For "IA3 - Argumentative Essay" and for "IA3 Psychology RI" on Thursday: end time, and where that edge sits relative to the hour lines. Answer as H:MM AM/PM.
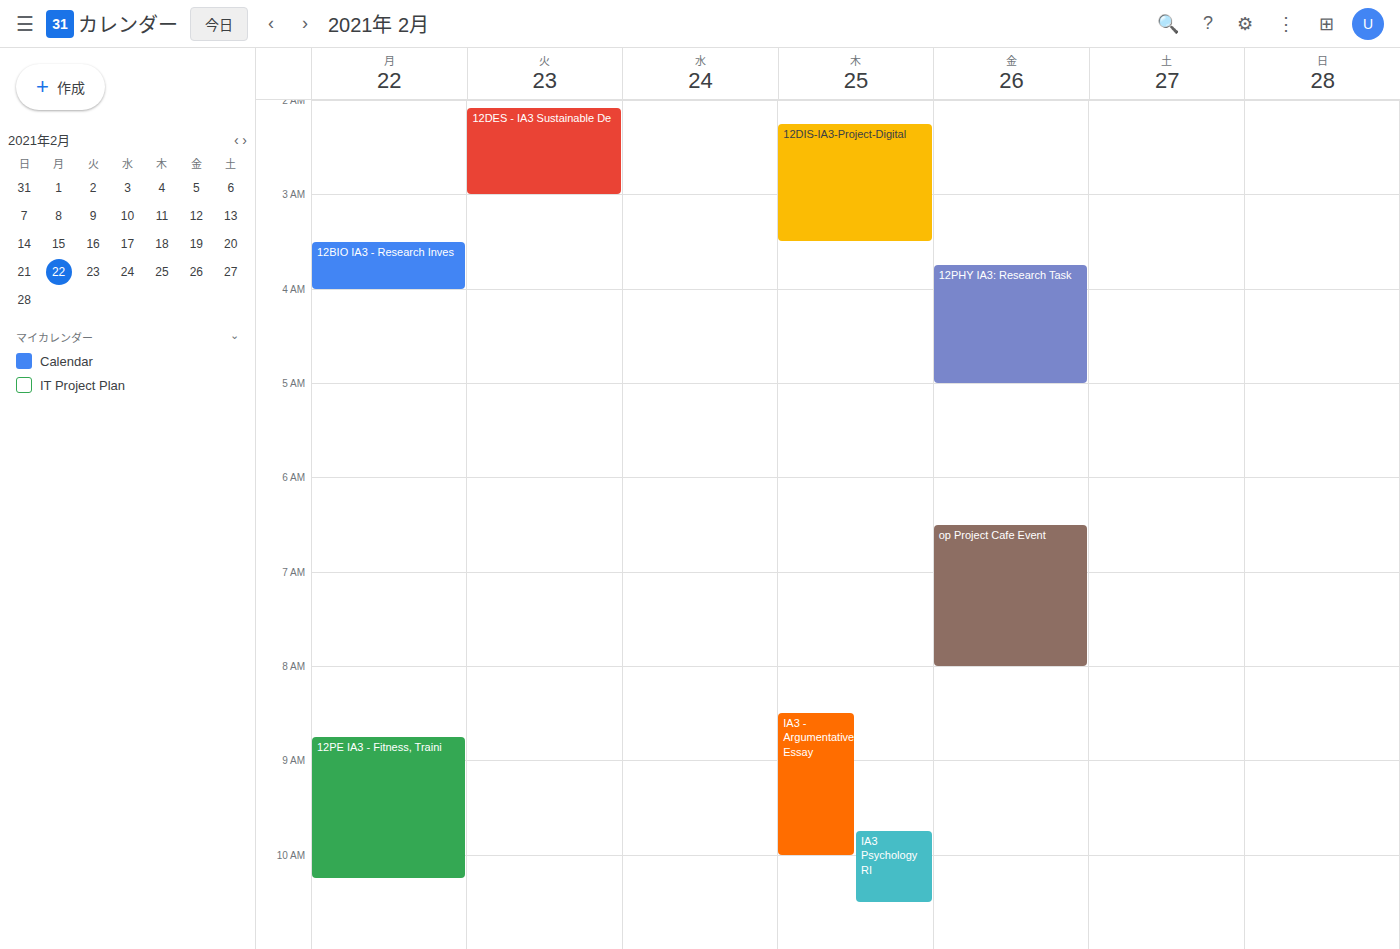
"IA3 - Argumentative Essay": 10:00 AM, exactly on the 10 AM line. "IA3 Psychology RI": 10:30 AM, halfway between the 10 AM and 11 AM lines.